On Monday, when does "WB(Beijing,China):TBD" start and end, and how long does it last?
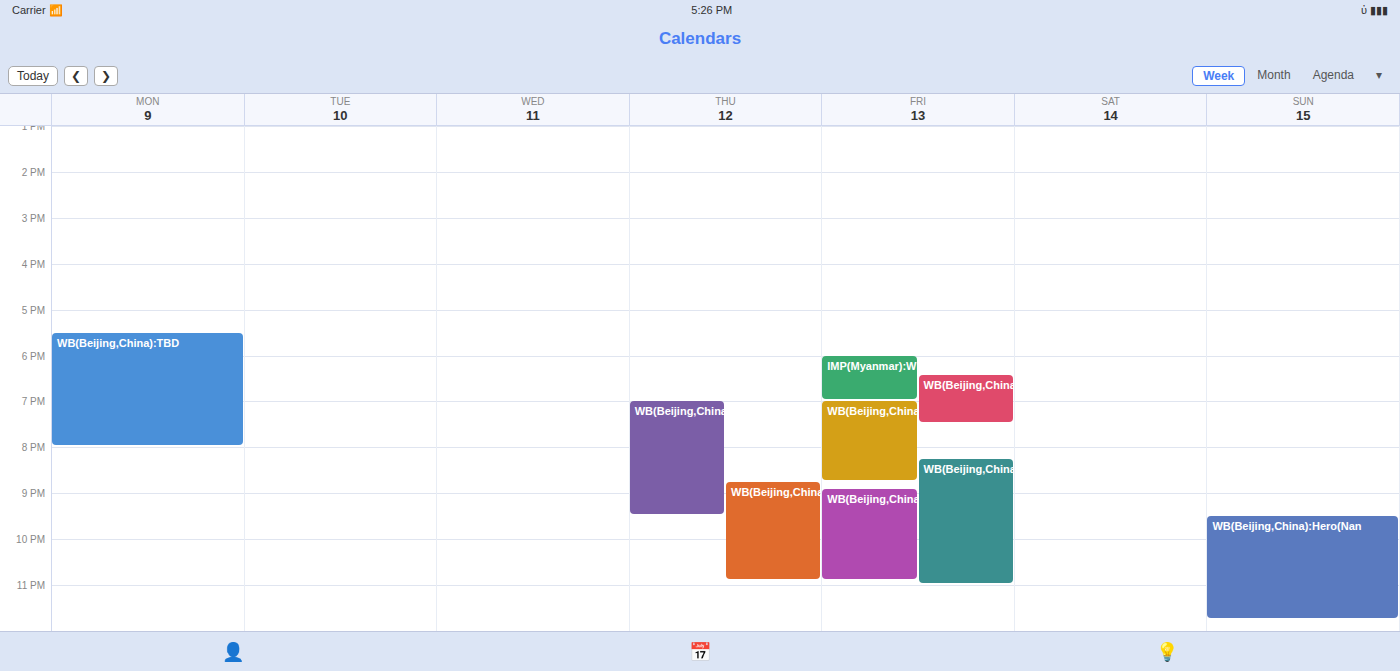
5:30 PM to 8:00 PM, 2 hours 30 minutes